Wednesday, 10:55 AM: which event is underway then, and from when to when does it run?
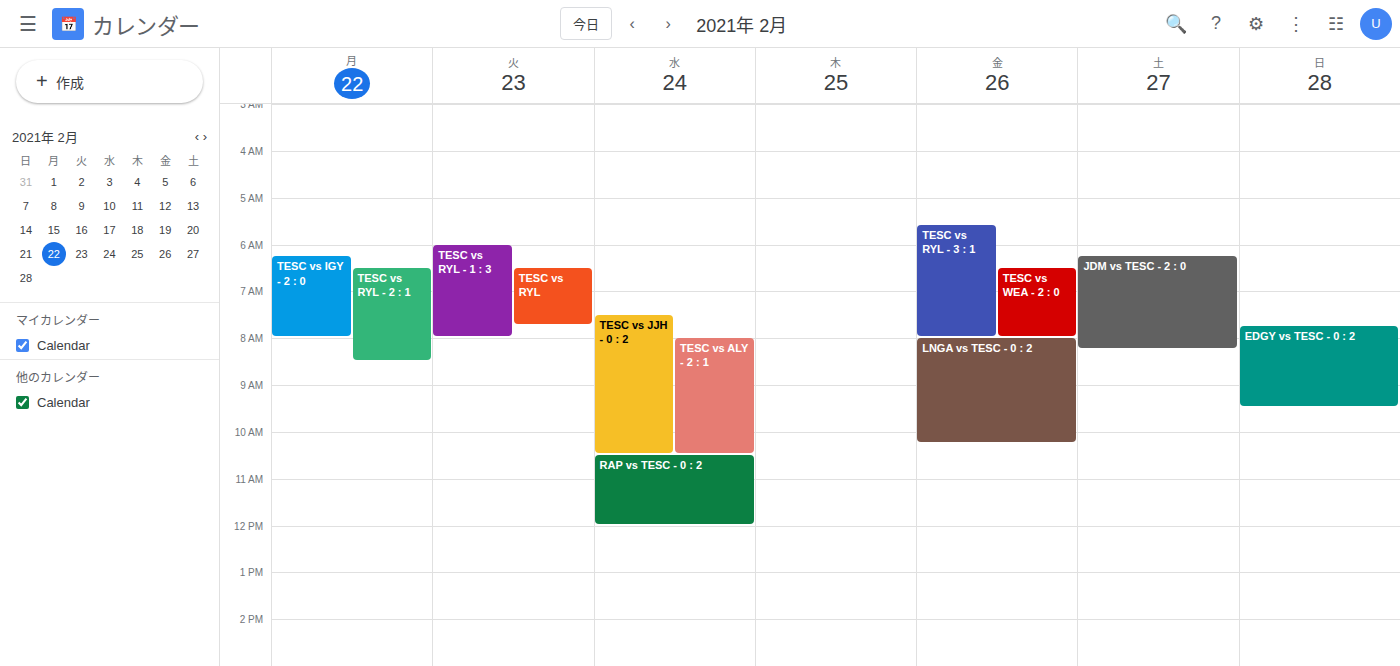
"RAP vs TESC - 0 : 2", 10:30 AM to 12:00 PM